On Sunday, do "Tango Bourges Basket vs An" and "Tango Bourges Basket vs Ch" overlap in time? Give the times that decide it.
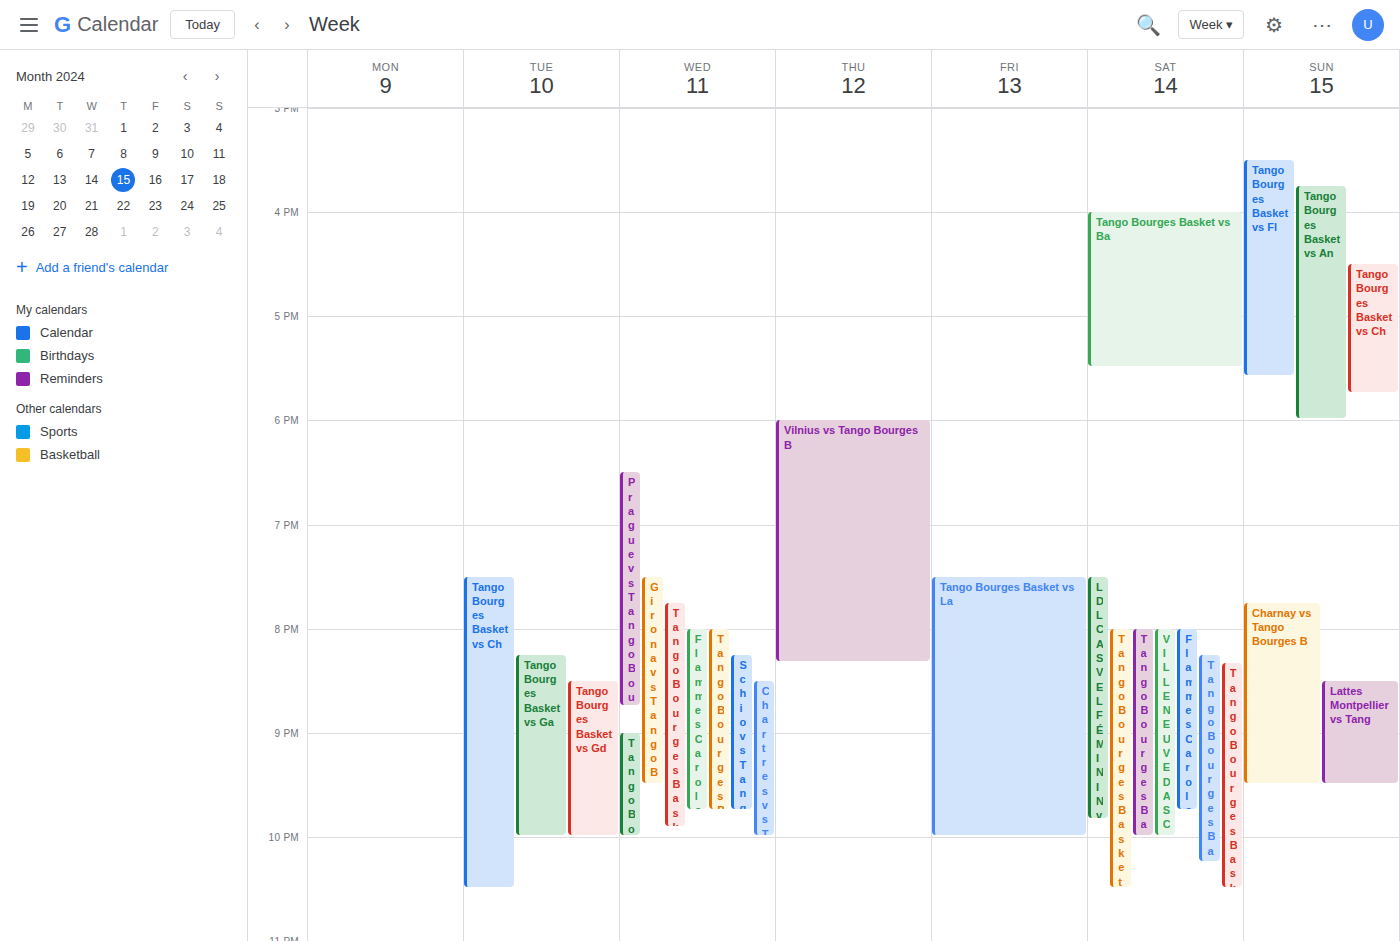
"Tango Bourges Basket vs Ch" runs 4:30 PM to 5:45 PM, inside "Tango Bourges Basket vs An" -- they overlap.